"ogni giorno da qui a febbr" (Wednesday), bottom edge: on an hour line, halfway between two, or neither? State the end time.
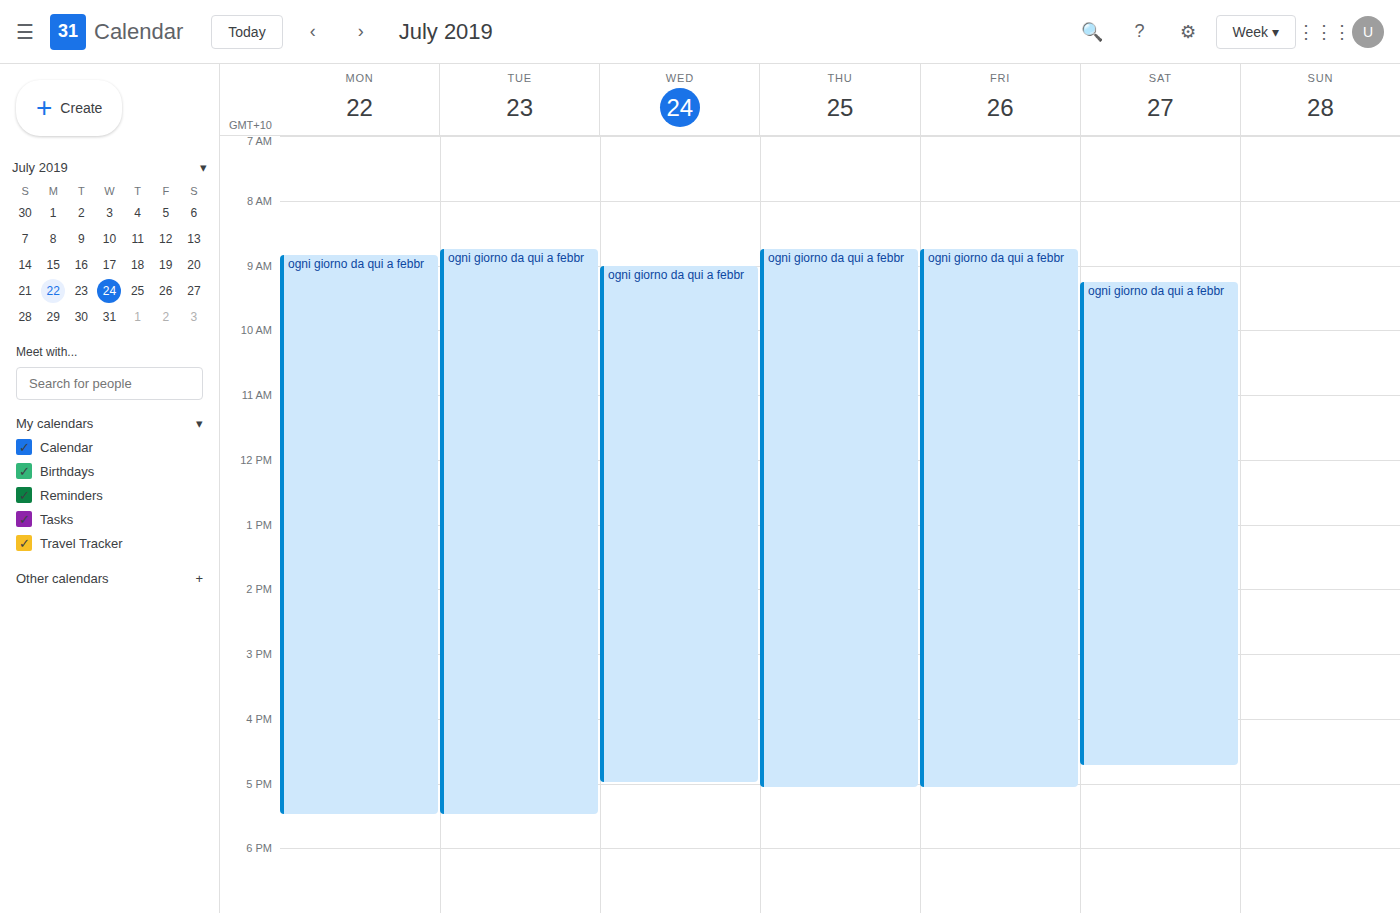
5:00 PM -- exactly on the 5 PM line.